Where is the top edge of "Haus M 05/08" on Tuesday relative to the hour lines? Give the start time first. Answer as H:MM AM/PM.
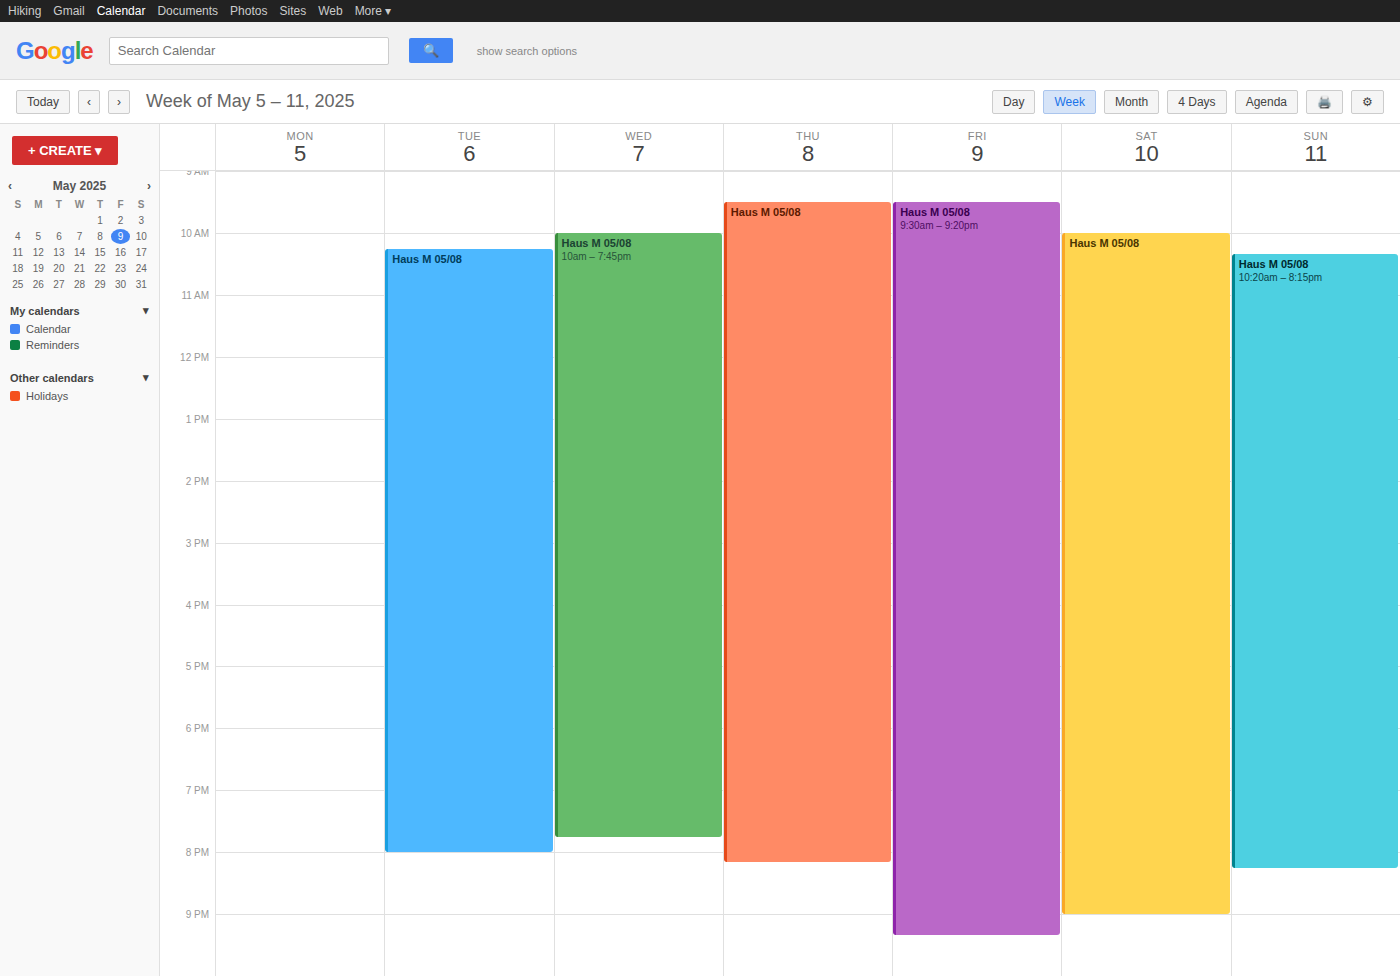
10:15 AM -- neither: a quarter of the way from the 10 AM line to the 11 AM line.